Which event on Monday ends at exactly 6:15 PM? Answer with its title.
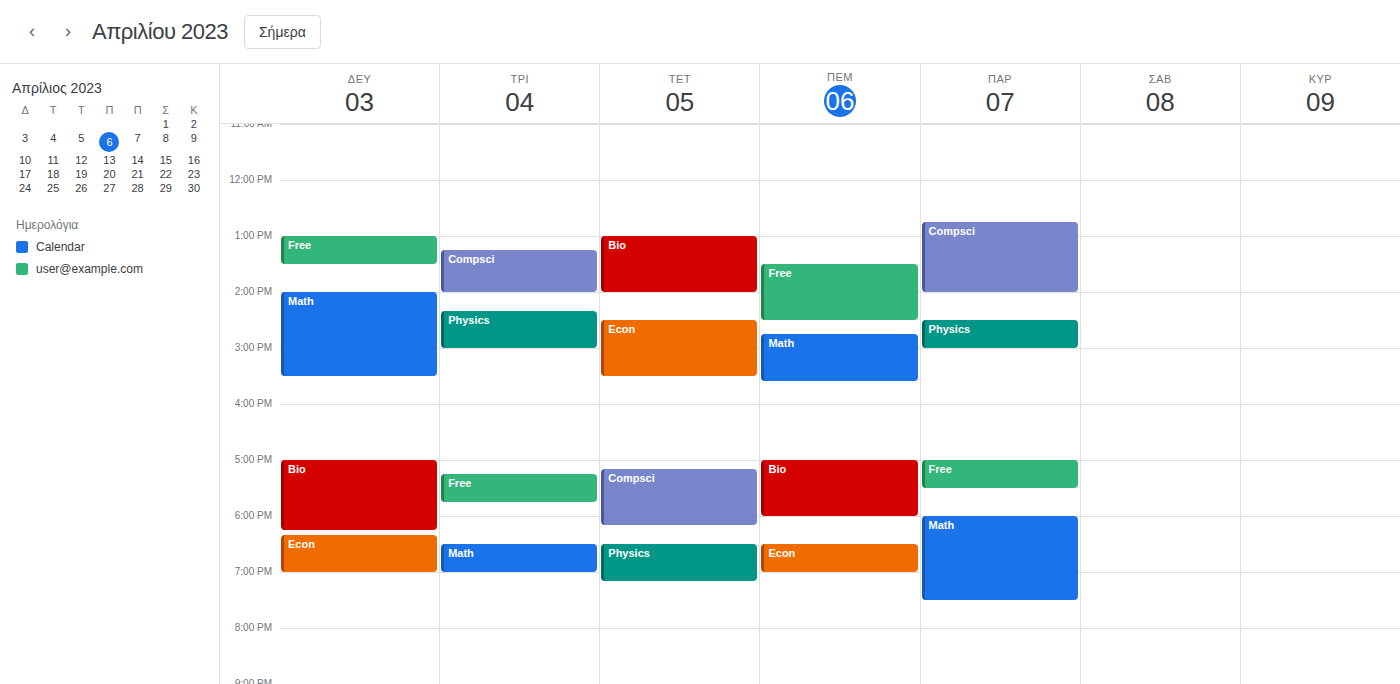
"Bio"